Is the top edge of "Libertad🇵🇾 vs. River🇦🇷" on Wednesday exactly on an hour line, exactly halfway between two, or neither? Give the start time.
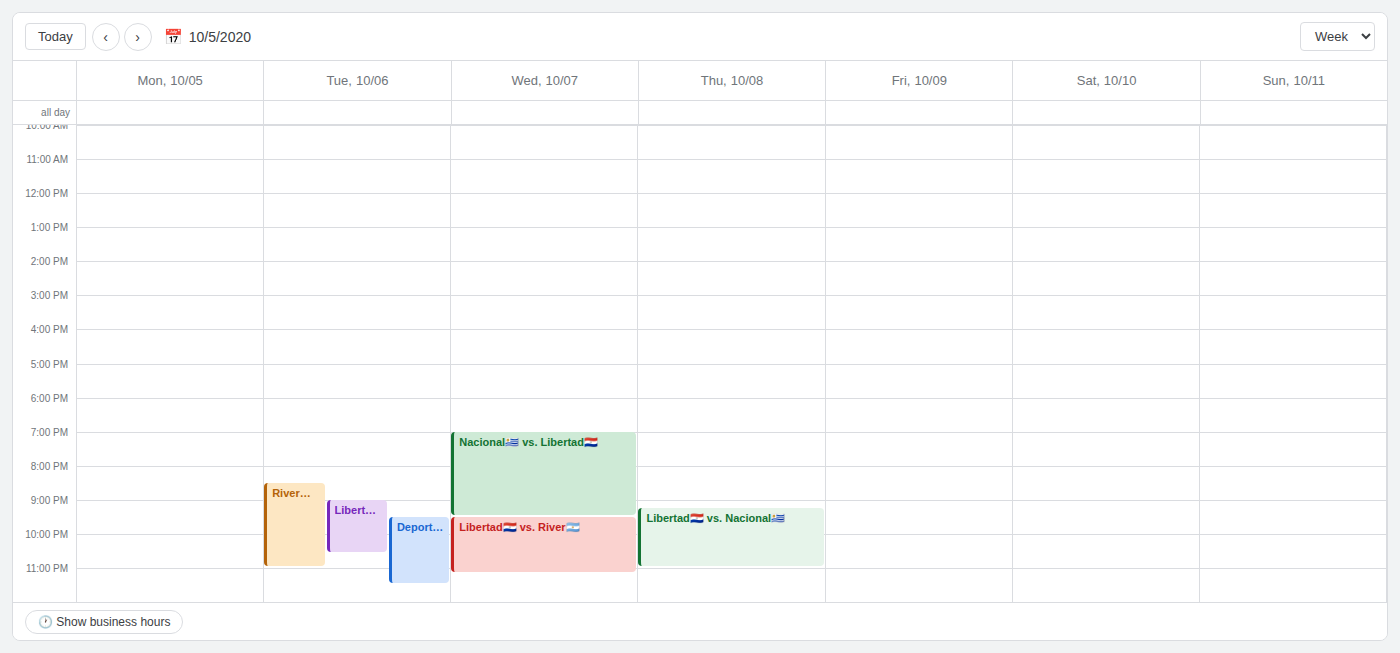
9:30 PM -- halfway between the 9 PM and 10 PM lines.